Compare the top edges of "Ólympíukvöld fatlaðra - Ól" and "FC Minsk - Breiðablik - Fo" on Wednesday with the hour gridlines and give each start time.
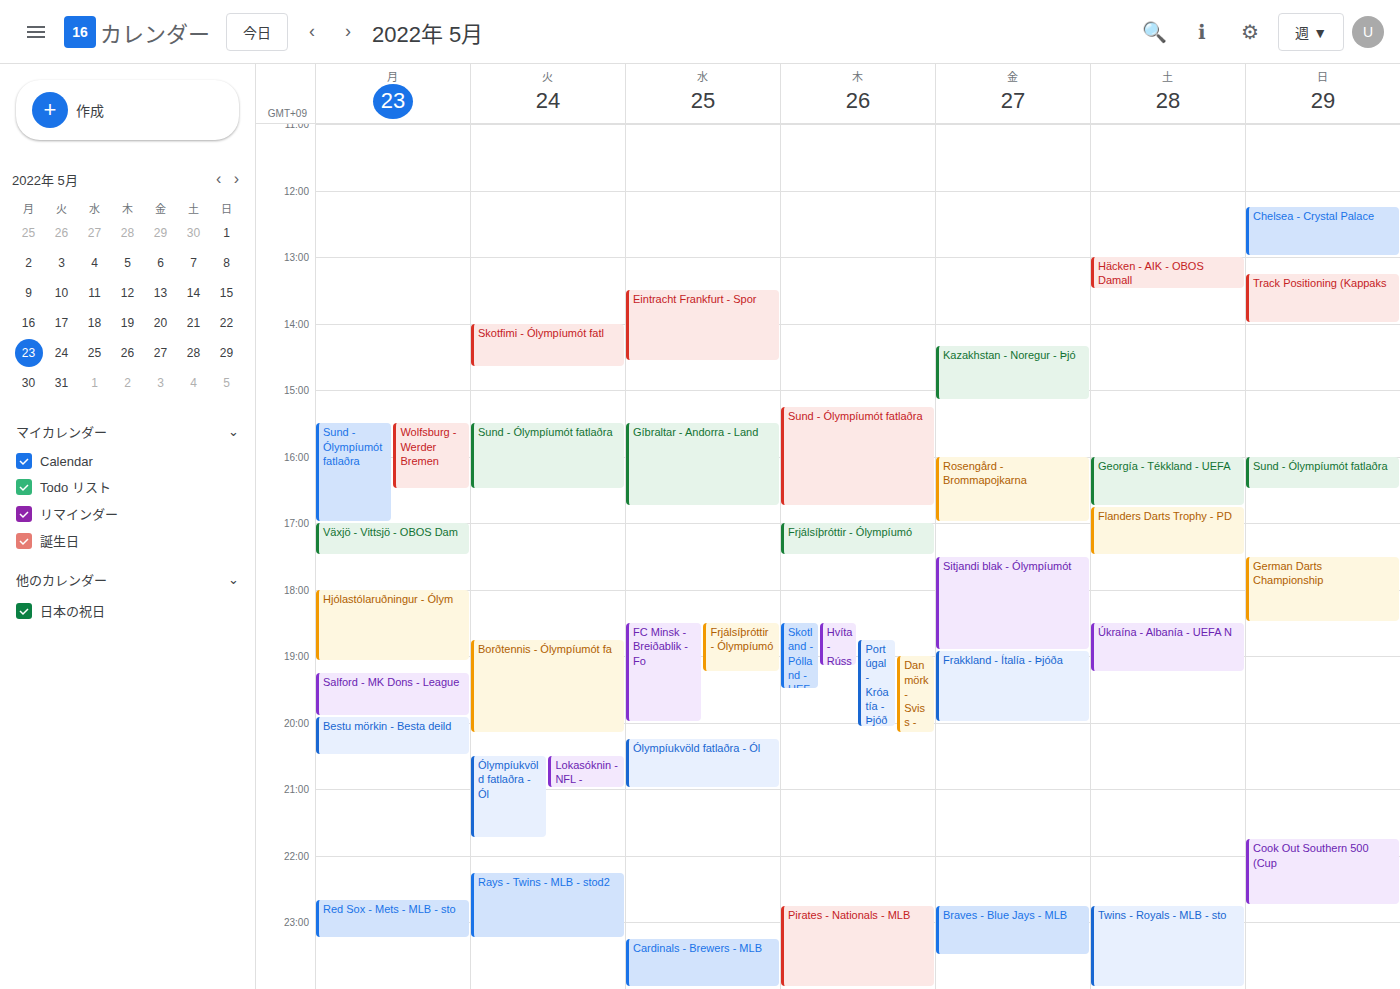
"Ólympíukvöld fatlaðra - Ól": 8:15 PM, neither: a quarter of the way from the 8 PM line to the 9 PM line. "FC Minsk - Breiðablik - Fo": 6:30 PM, halfway between the 6 PM and 7 PM lines.